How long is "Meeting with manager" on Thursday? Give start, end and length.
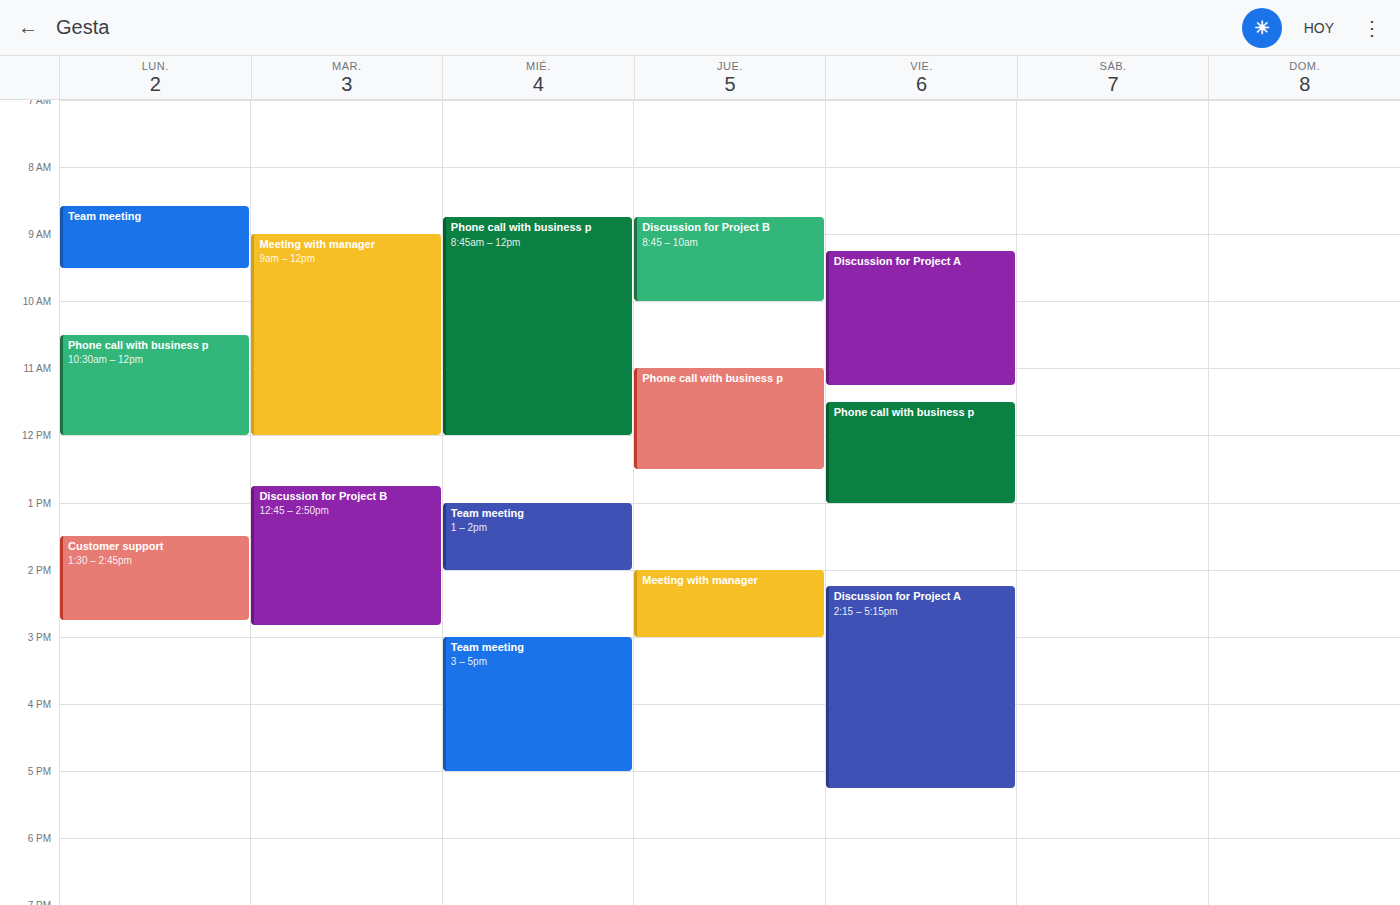
2:00 PM to 3:00 PM, 1 hour